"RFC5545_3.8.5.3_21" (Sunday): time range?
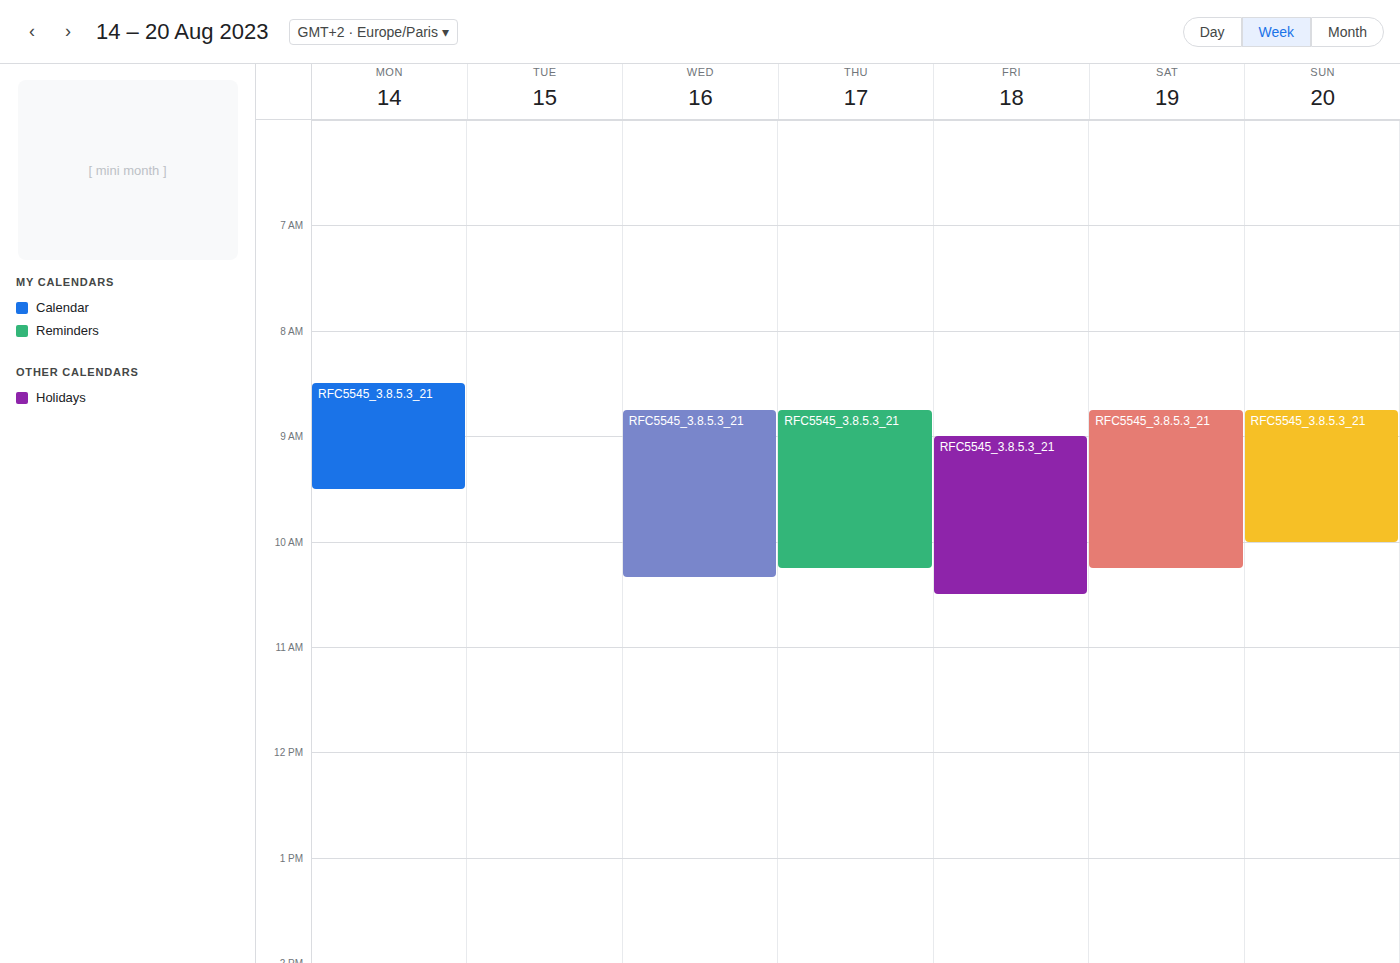
8:45 AM to 10:00 AM